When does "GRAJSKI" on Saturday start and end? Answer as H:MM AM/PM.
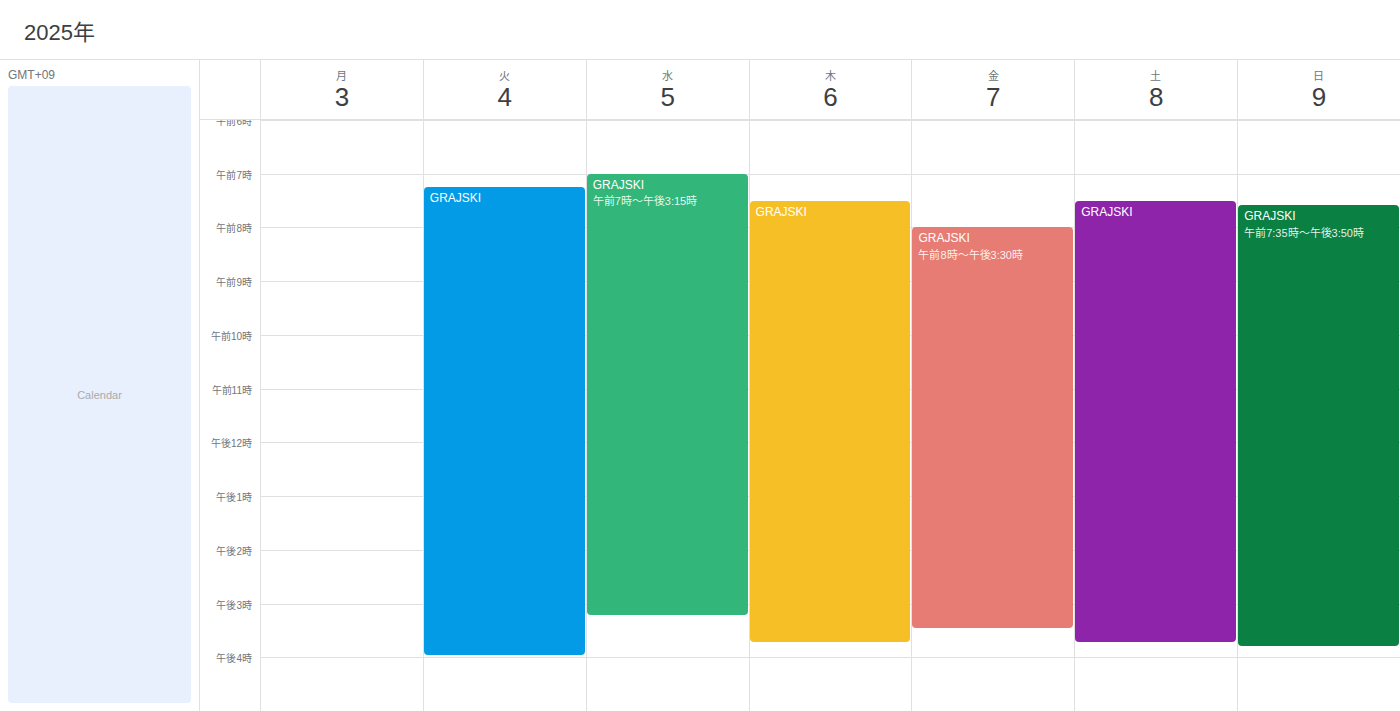
7:30 AM to 3:45 PM